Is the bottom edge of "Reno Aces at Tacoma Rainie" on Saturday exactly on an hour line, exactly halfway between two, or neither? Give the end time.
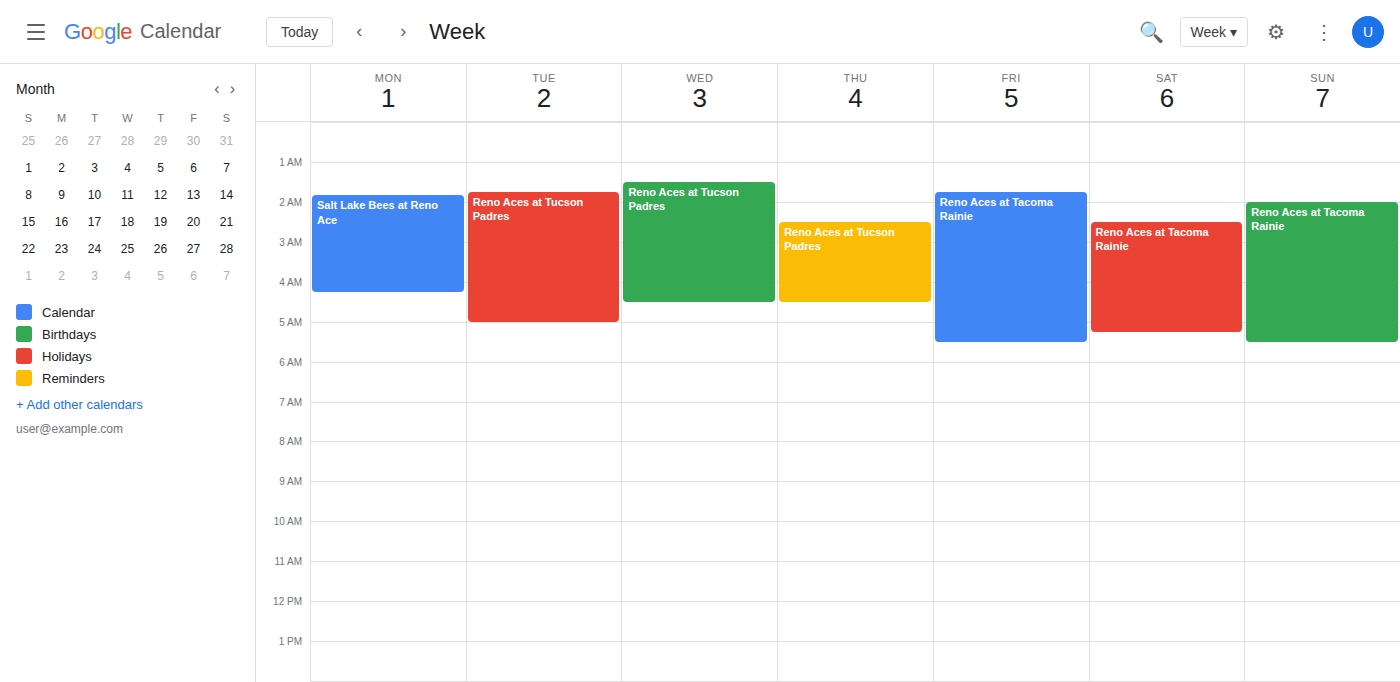
5:15 AM -- neither: a quarter of the way from the 5 AM line to the 6 AM line.